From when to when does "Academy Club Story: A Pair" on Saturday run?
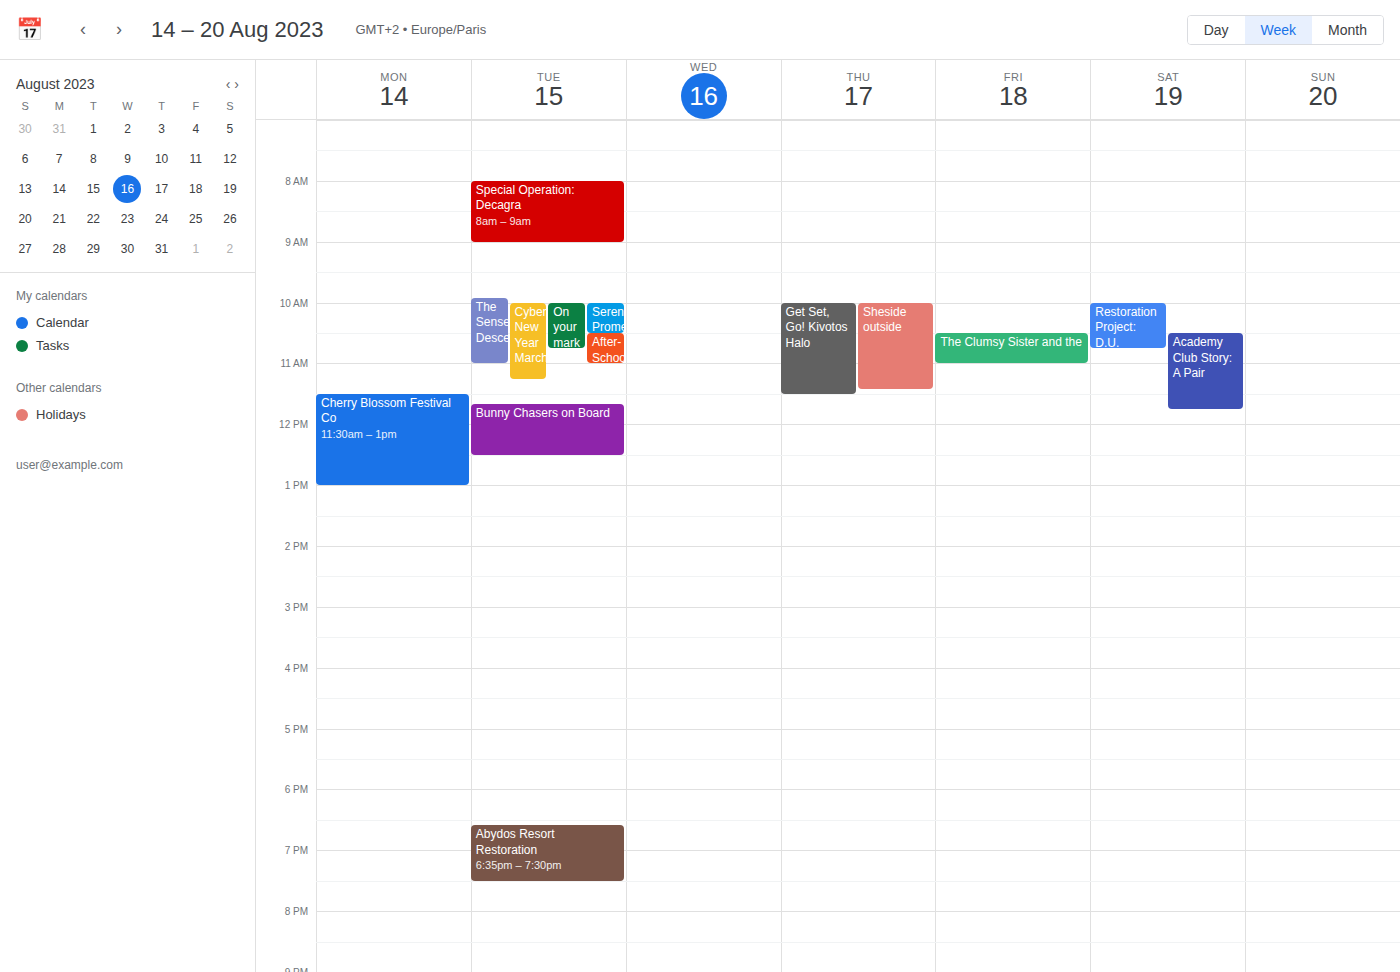
10:30 AM to 11:45 AM